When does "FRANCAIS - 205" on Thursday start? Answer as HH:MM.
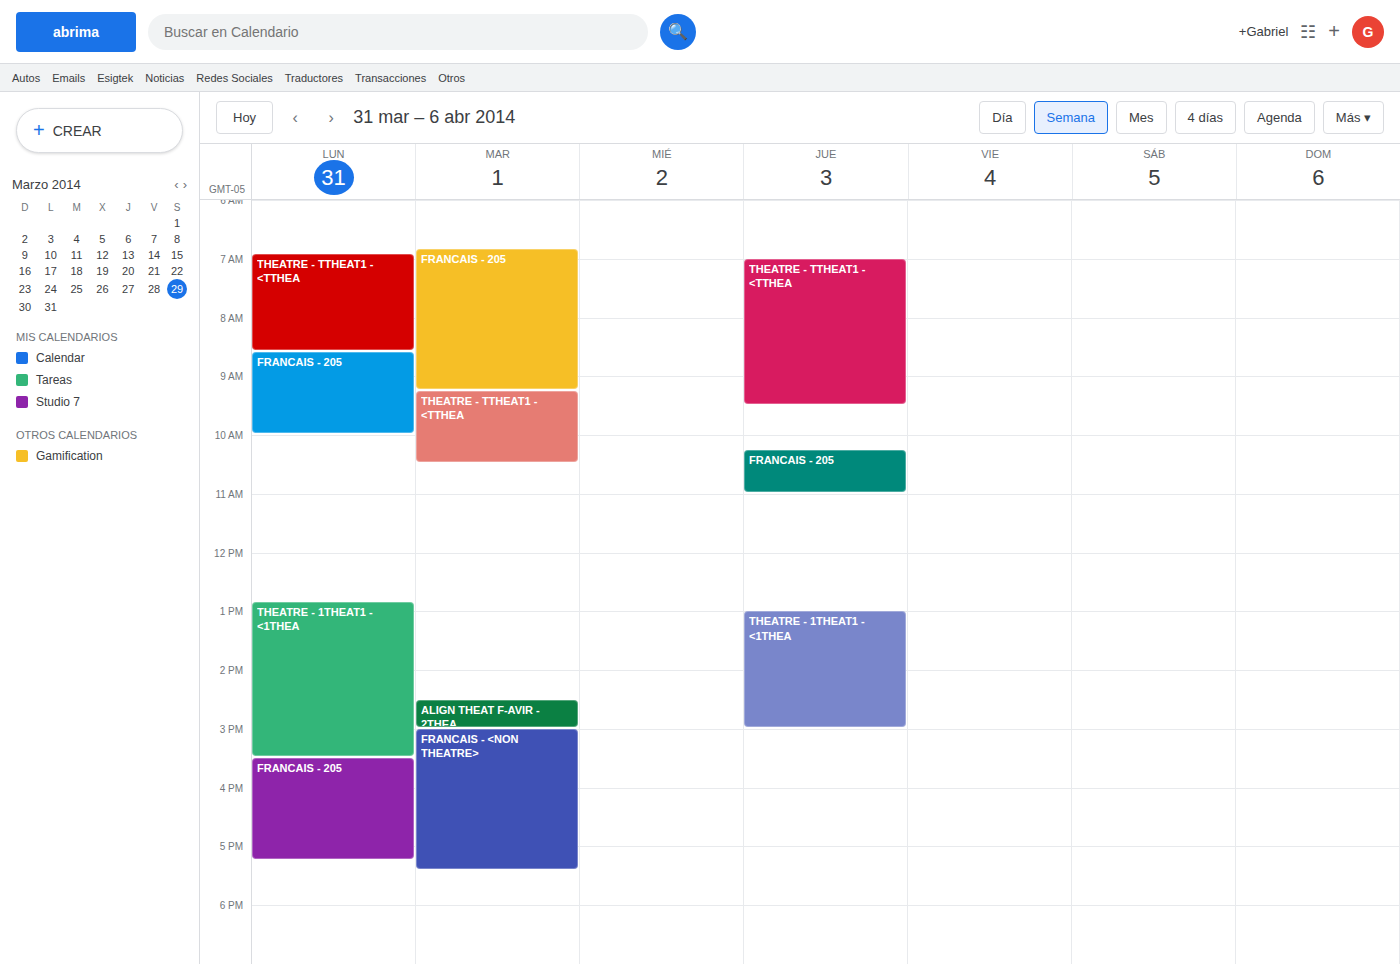
10:15